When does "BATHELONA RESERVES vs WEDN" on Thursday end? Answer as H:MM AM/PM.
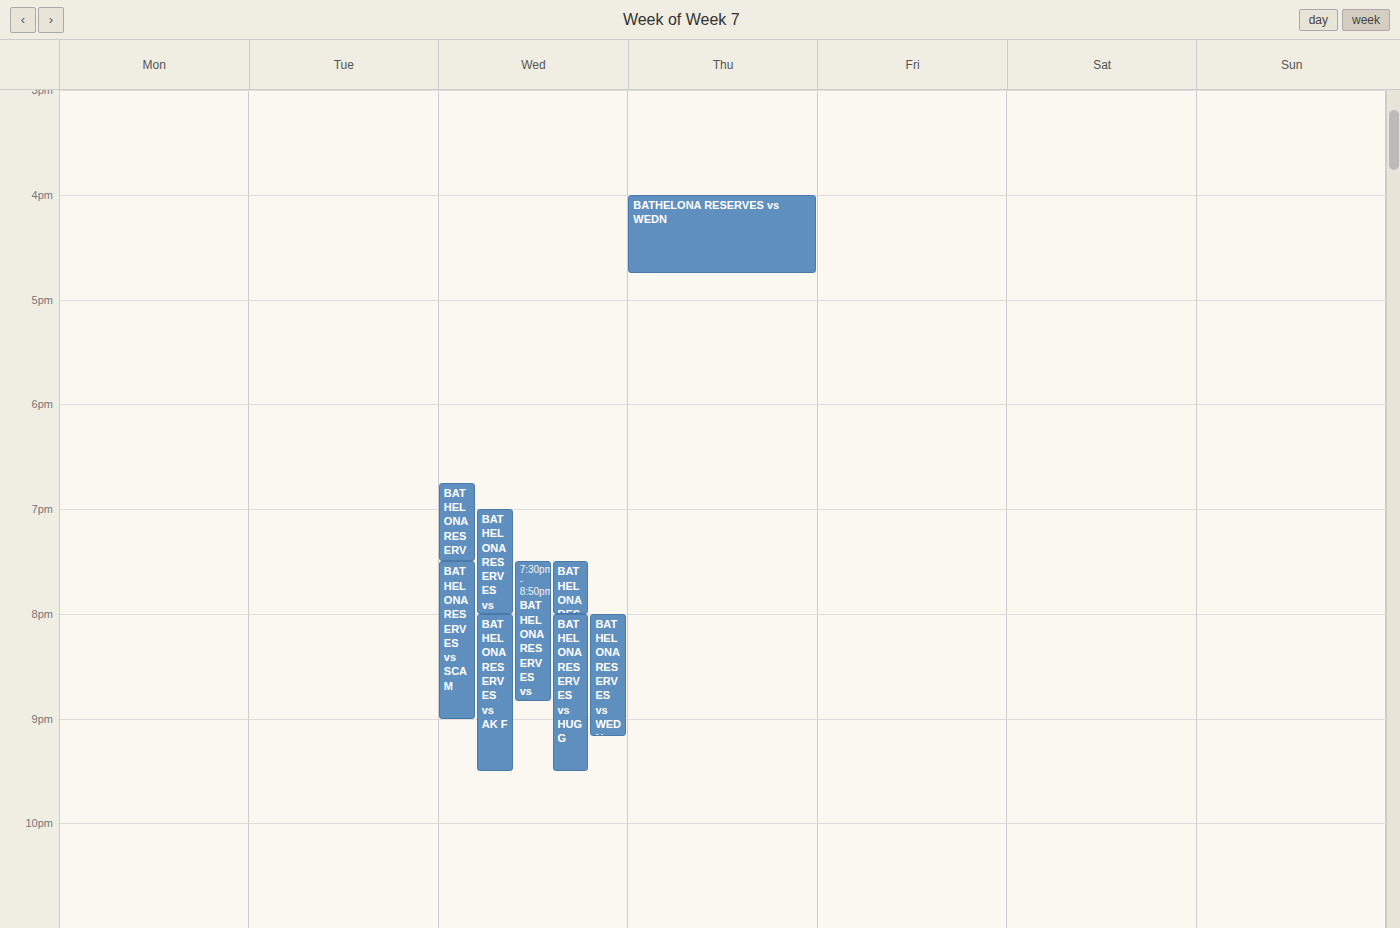
4:45 PM